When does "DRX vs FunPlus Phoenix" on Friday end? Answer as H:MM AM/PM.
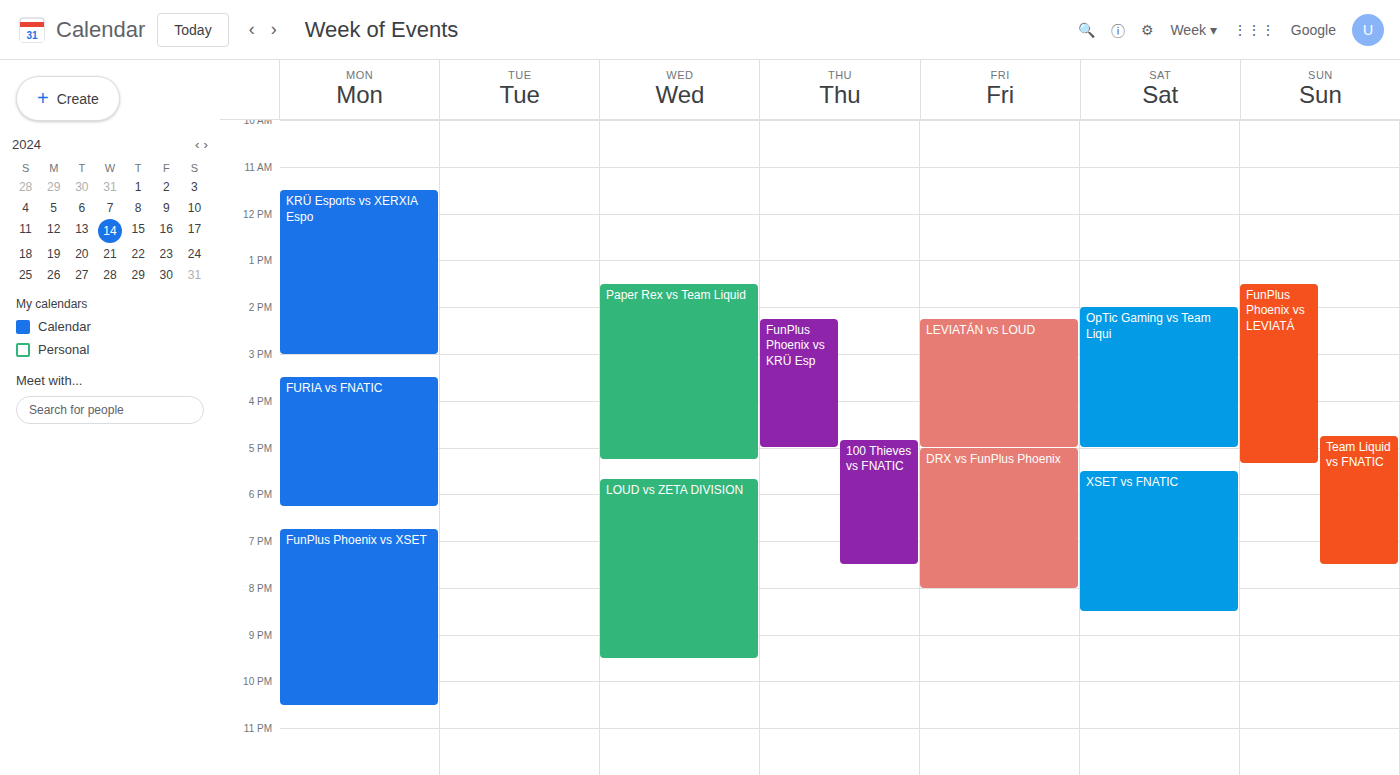
8:00 PM